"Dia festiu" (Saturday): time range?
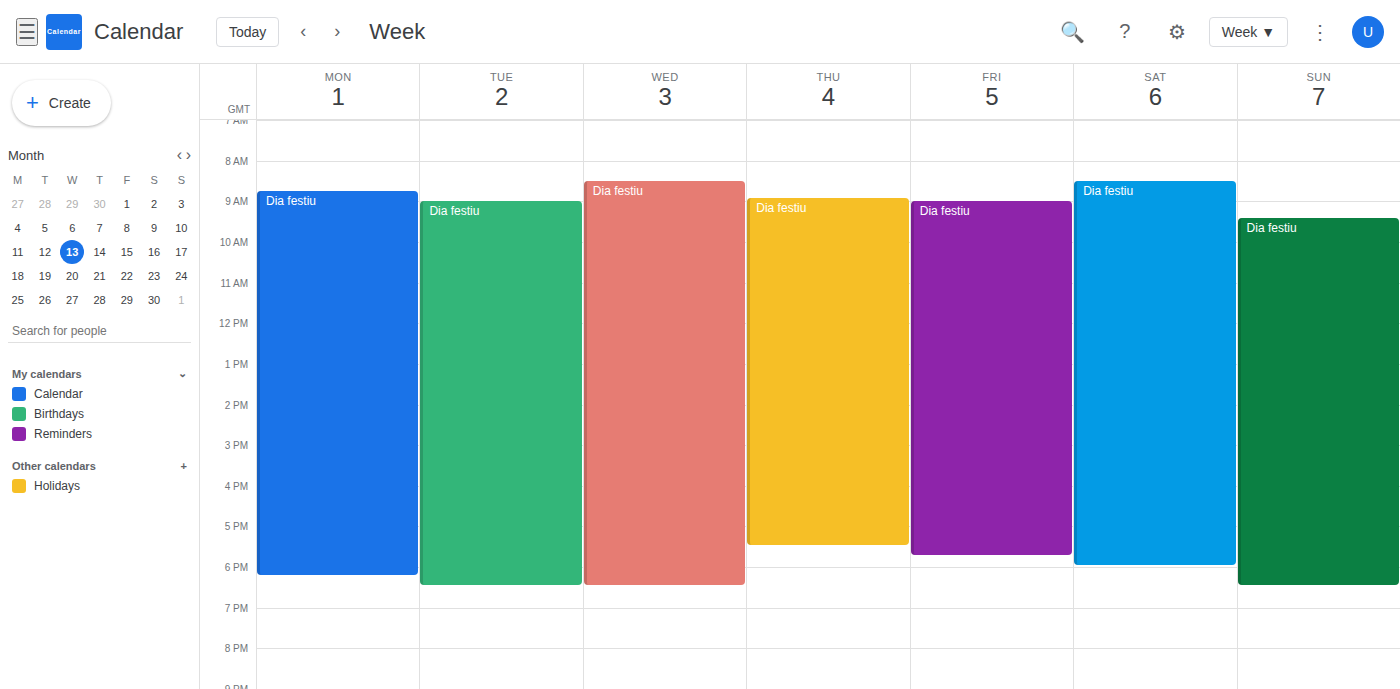
8:30 AM to 6:00 PM